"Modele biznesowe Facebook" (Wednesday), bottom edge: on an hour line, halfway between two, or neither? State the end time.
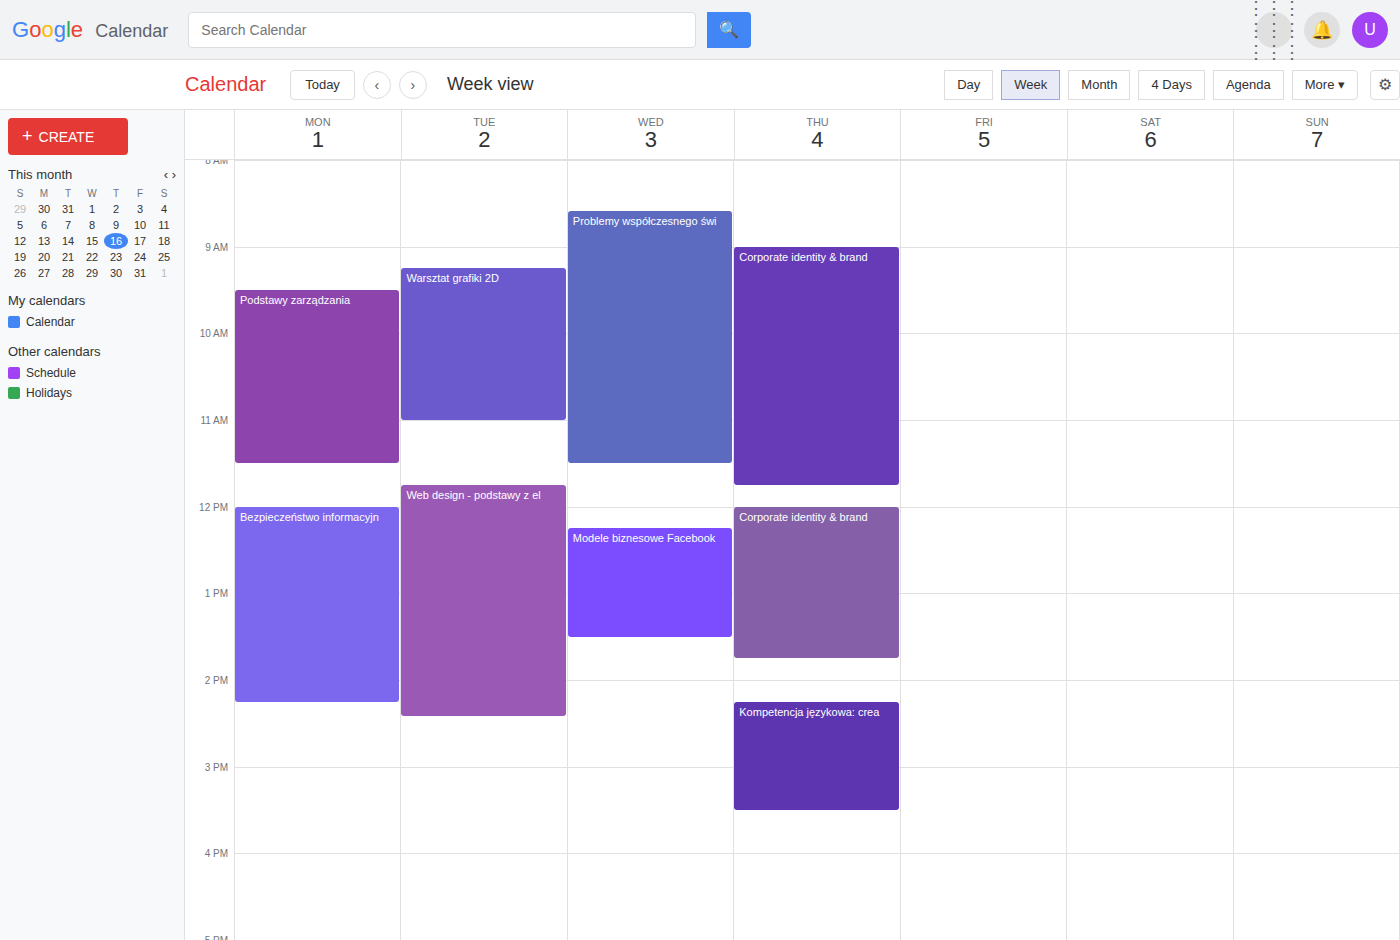
1:30 PM -- halfway between the 1 PM and 2 PM lines.